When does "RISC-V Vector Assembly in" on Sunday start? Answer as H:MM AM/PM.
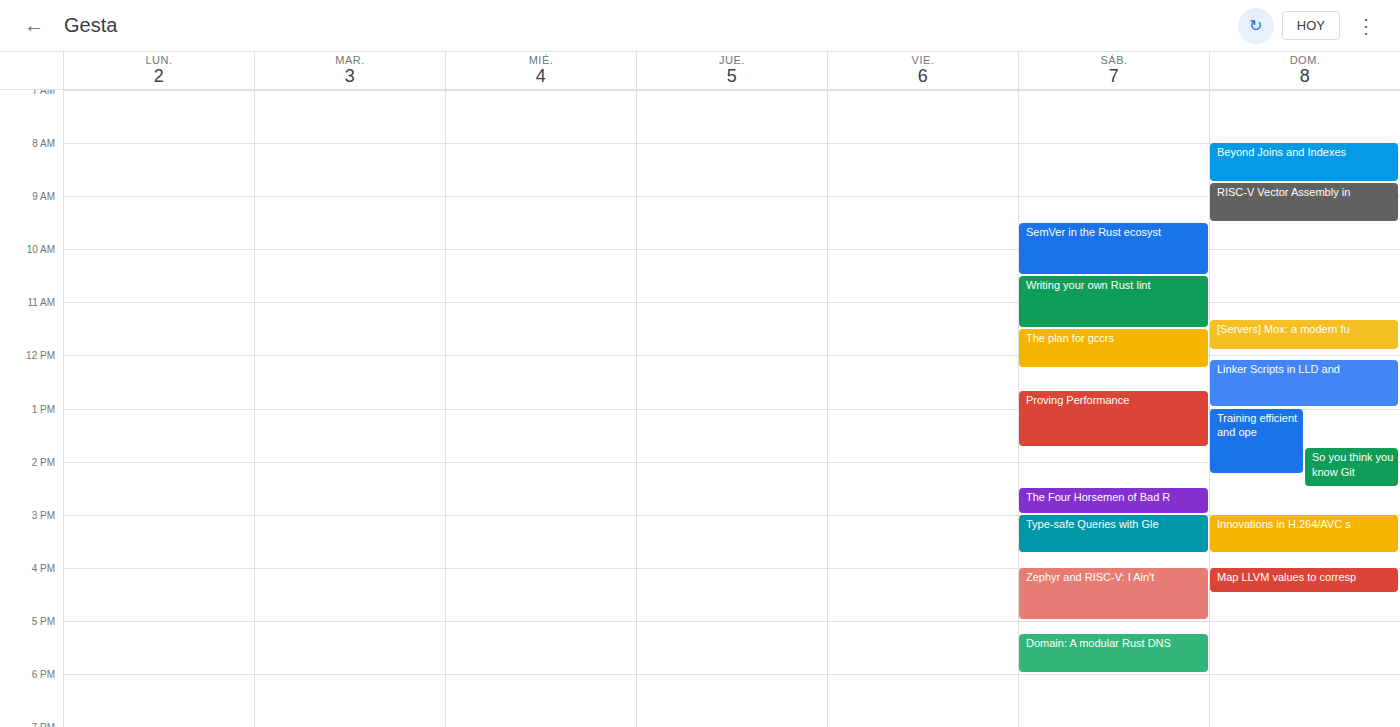
8:45 AM